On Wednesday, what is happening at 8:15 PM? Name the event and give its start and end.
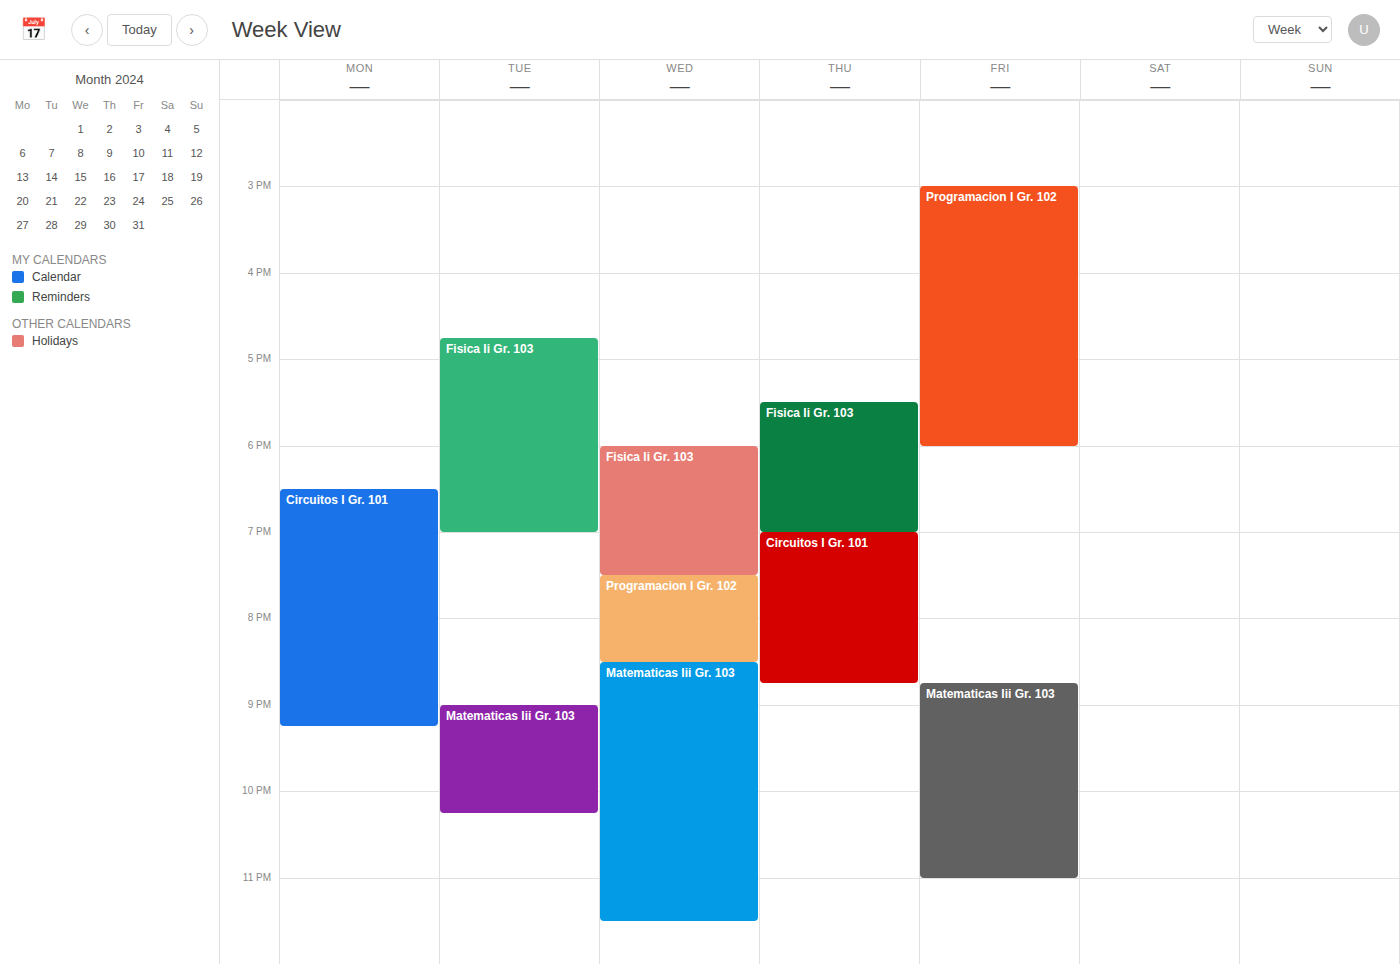
"Programacion I Gr. 102", 7:30 PM to 8:30 PM